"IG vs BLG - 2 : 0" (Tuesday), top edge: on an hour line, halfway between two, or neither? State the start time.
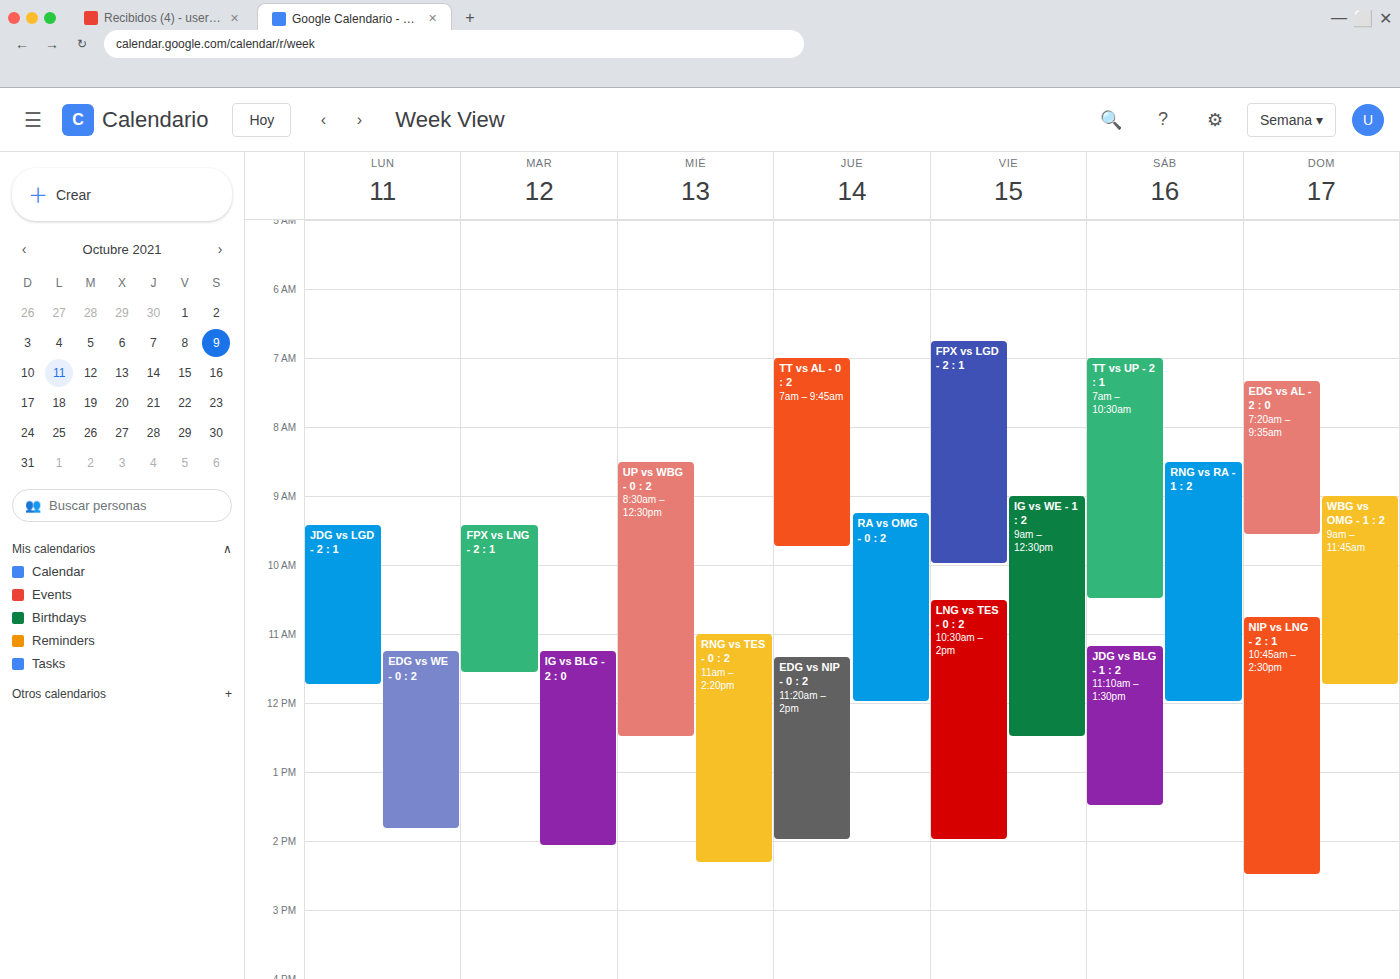
11:15 AM -- neither: a quarter of the way from the 11 AM line to the 12 PM line.